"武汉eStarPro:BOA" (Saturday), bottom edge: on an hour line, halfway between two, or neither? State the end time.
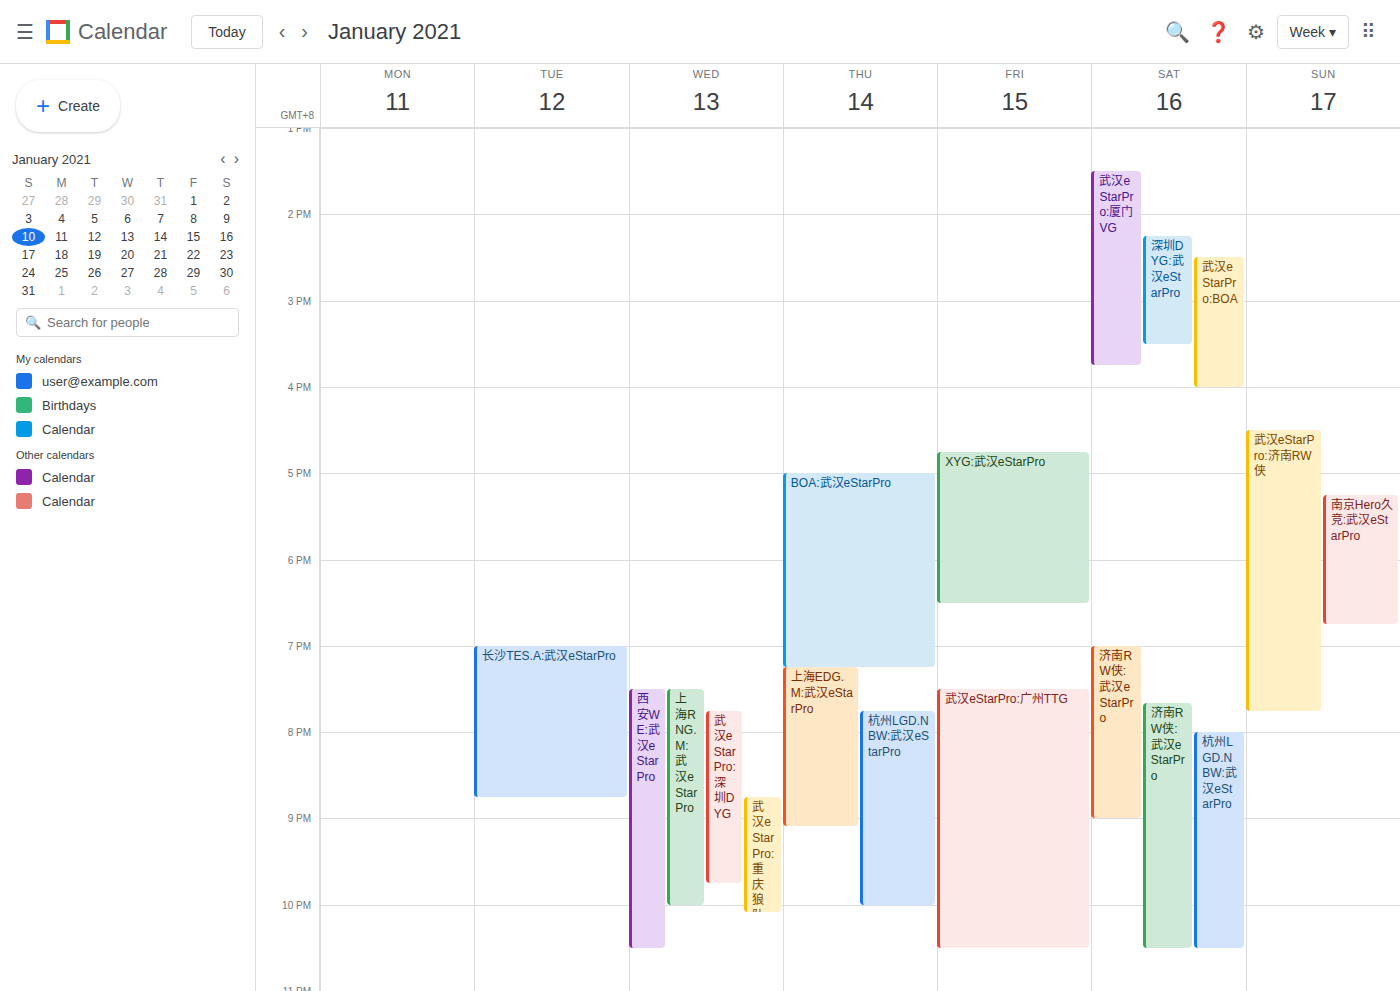
4:00 PM -- exactly on the 4 PM line.